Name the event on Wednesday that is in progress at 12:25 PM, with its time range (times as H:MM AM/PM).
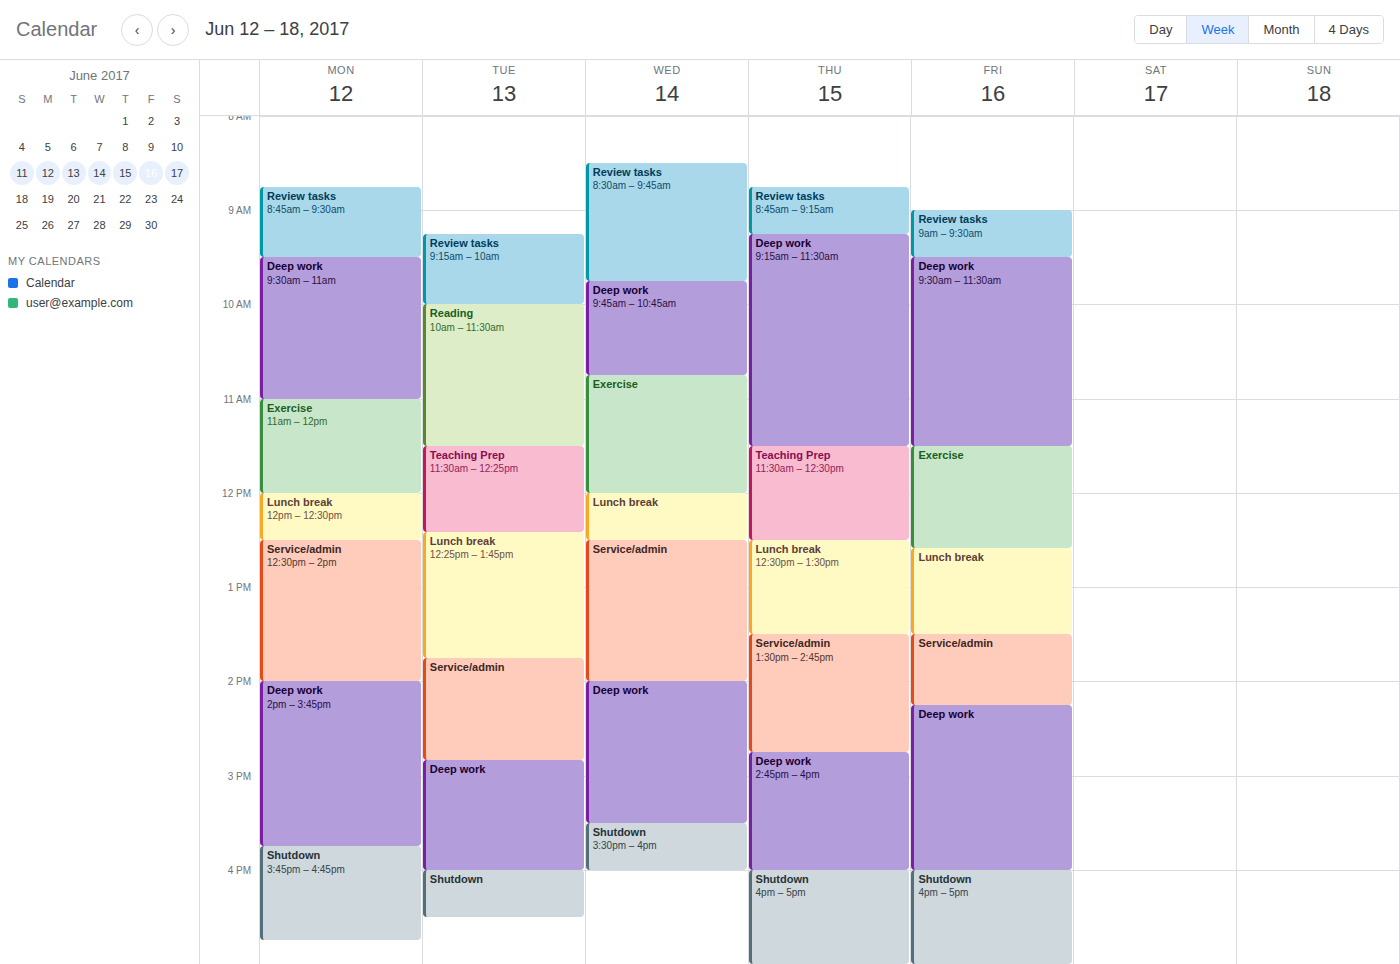
"Lunch break", 12:00 PM to 12:30 PM